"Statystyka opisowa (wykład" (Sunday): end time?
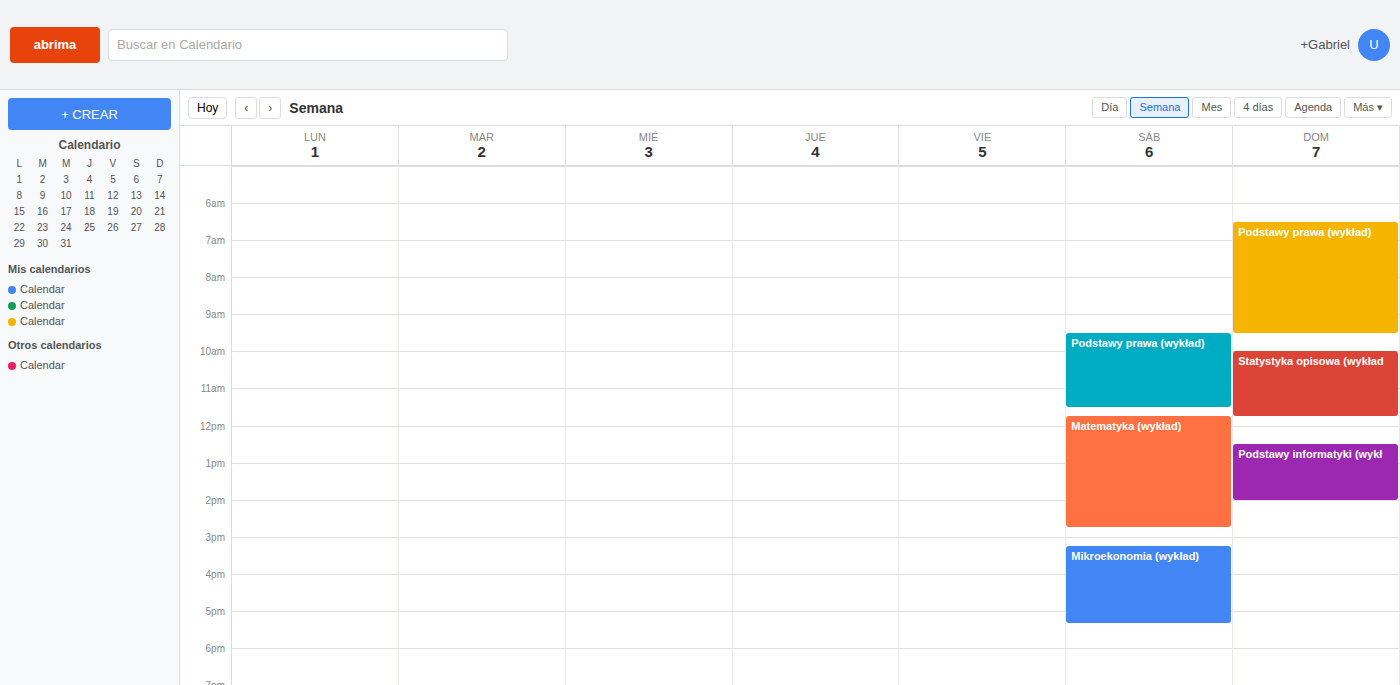
11:45 AM